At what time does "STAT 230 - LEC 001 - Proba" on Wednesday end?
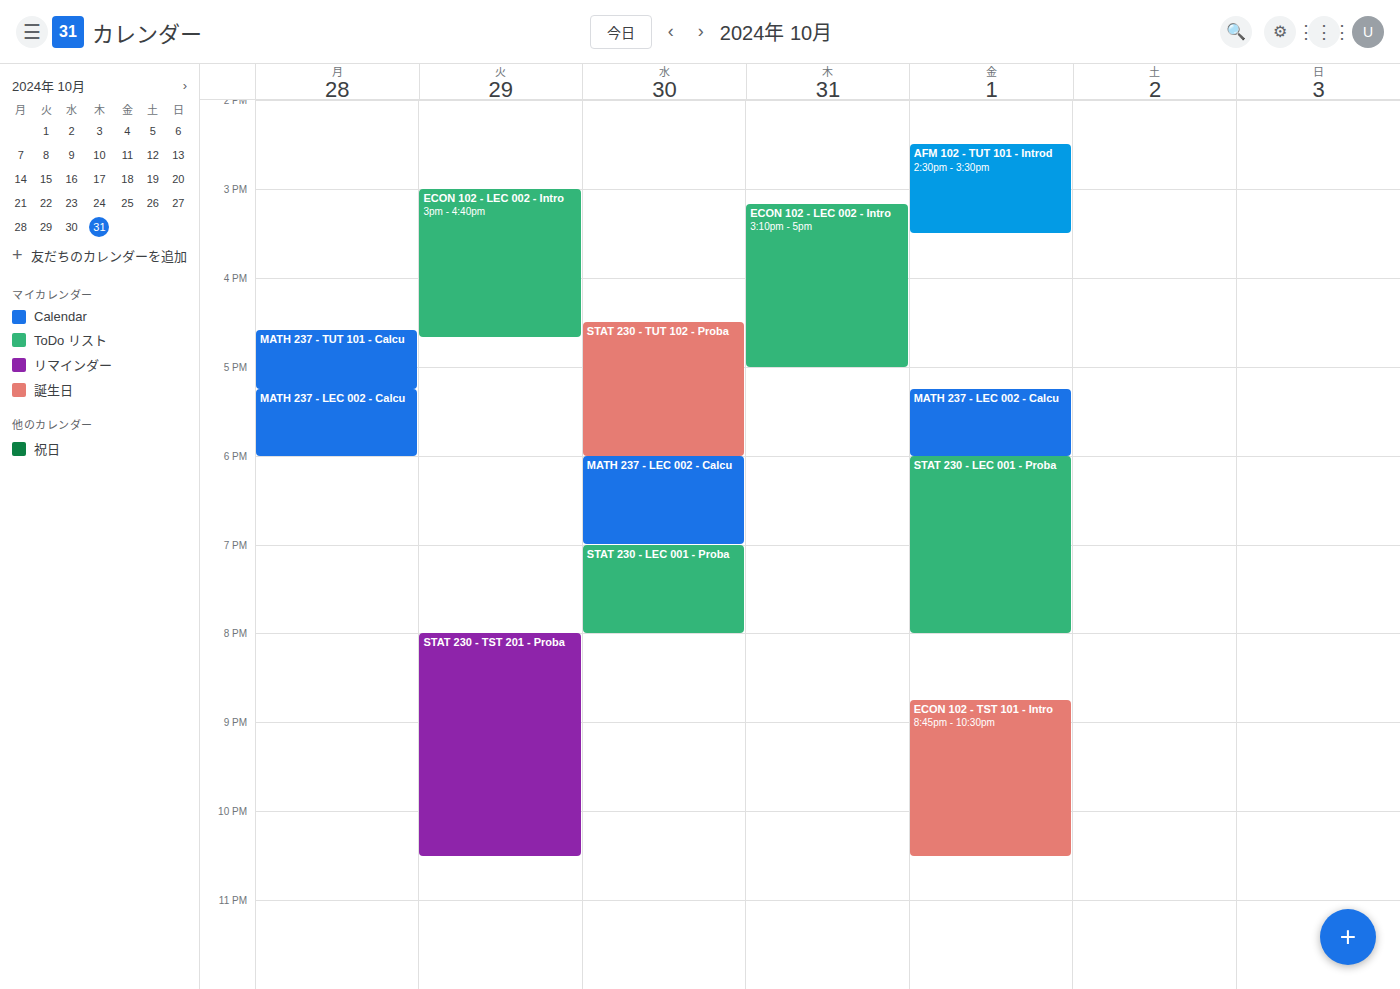
8:00 PM